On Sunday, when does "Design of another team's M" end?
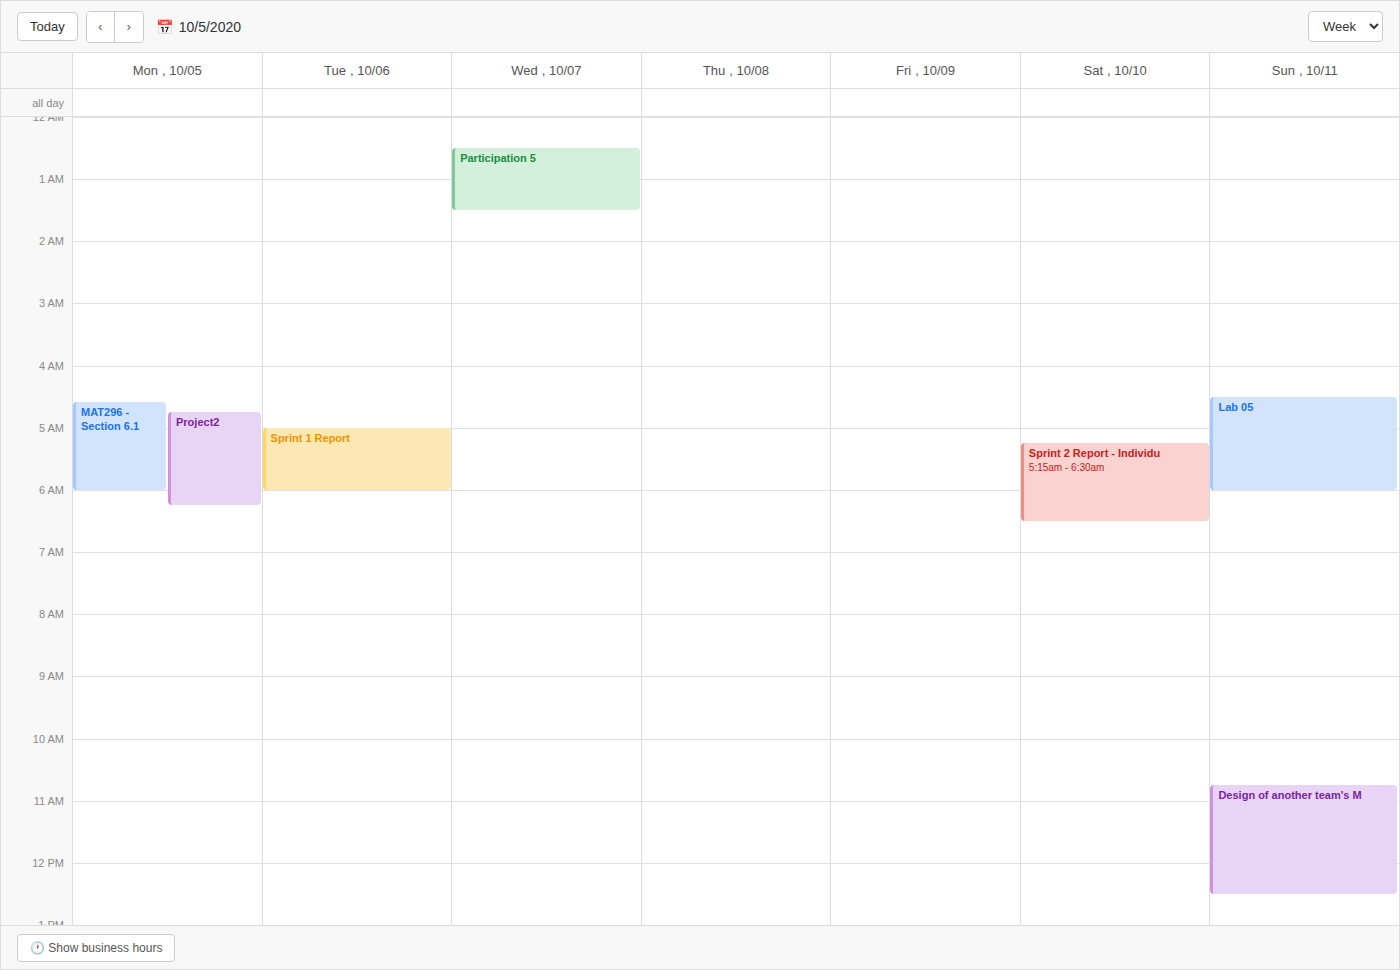
12:30 PM